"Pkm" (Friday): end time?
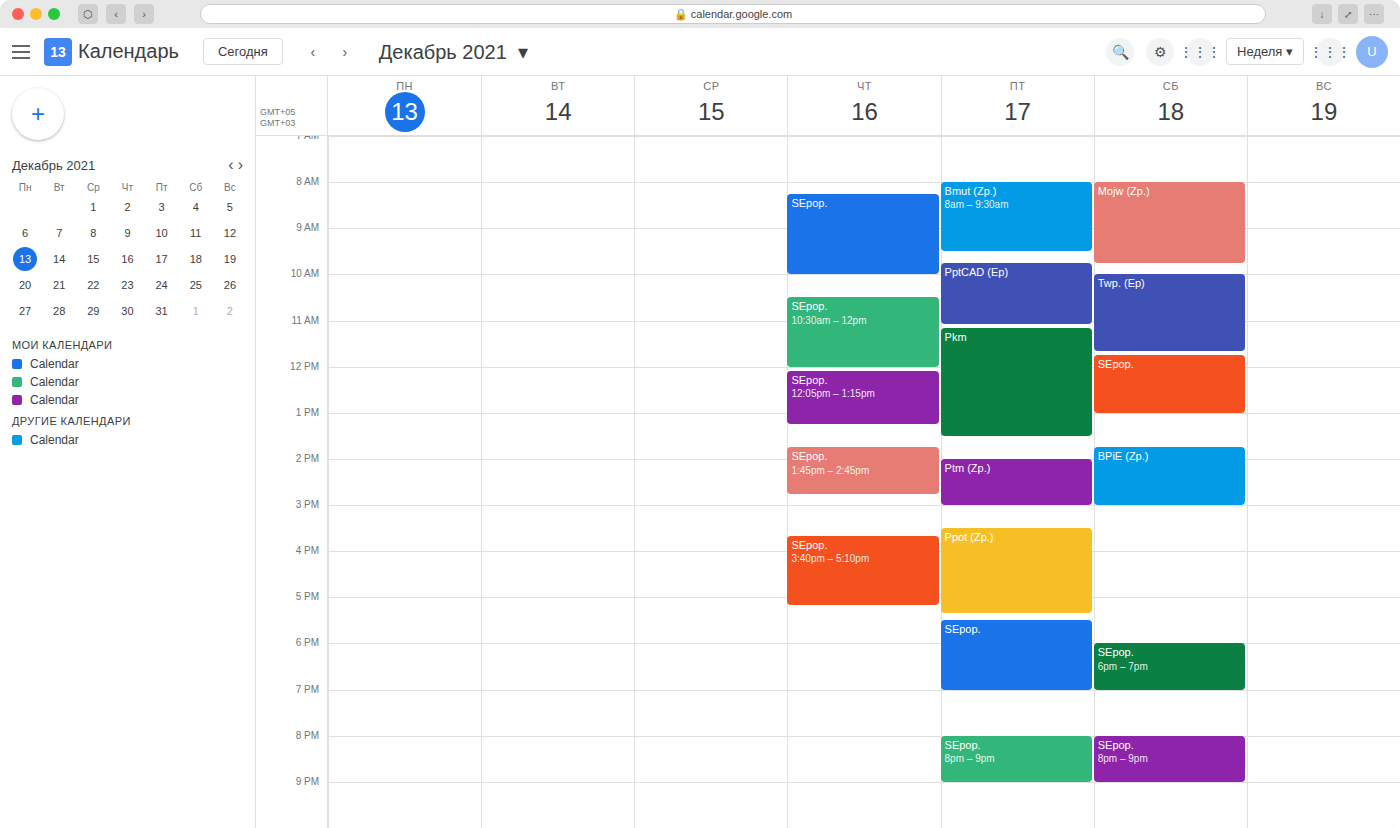
1:30 PM